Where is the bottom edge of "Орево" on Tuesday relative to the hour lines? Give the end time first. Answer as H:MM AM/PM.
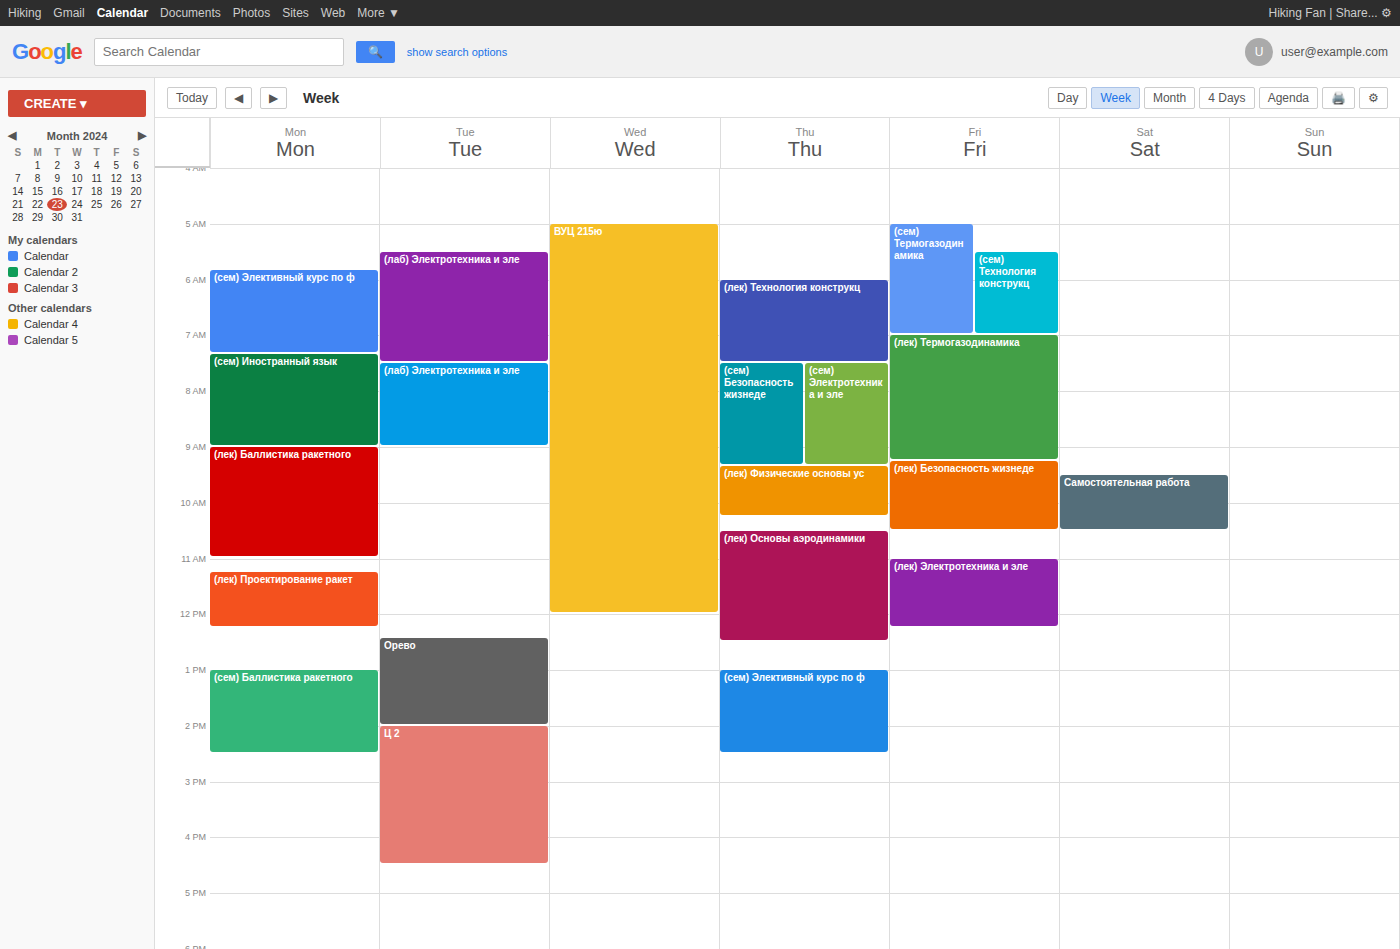
2:00 PM -- exactly on the 2 PM line.